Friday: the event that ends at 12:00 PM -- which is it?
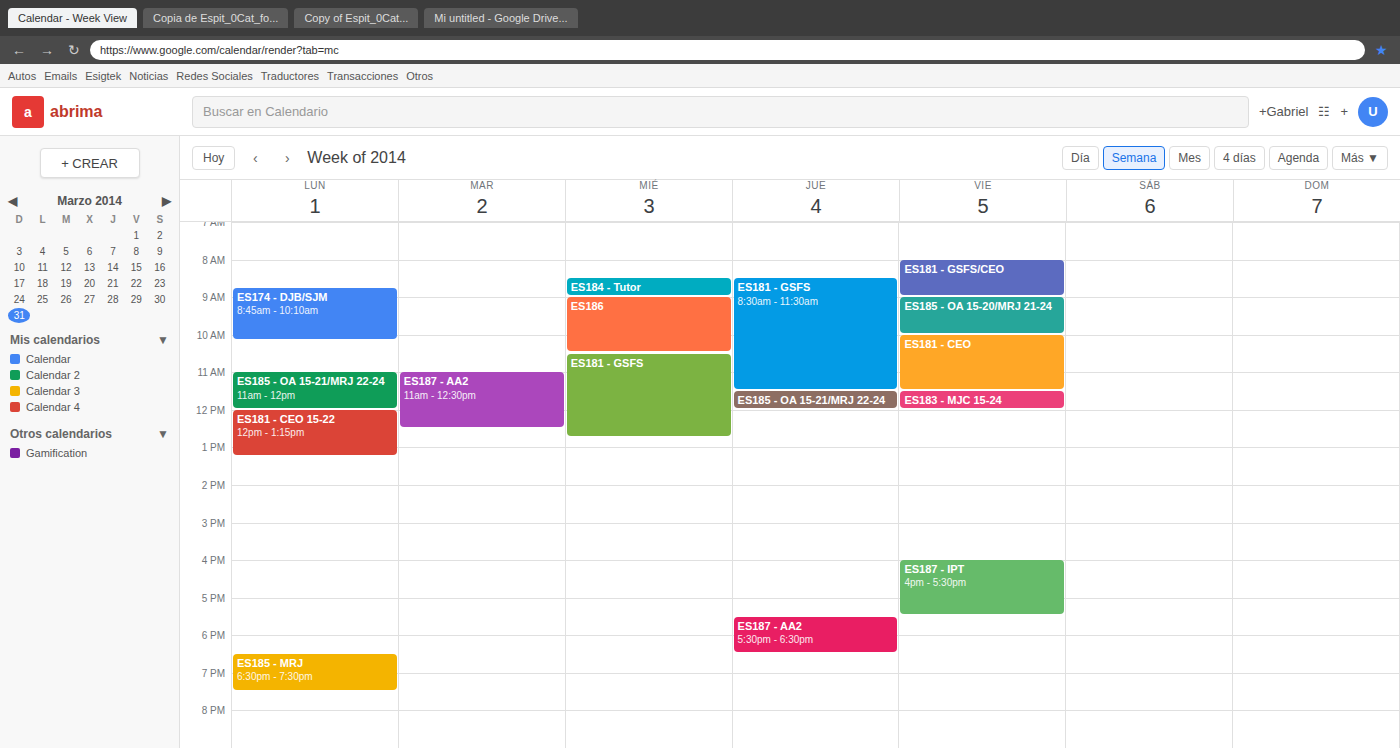
"ES183 - MJC 15-24"